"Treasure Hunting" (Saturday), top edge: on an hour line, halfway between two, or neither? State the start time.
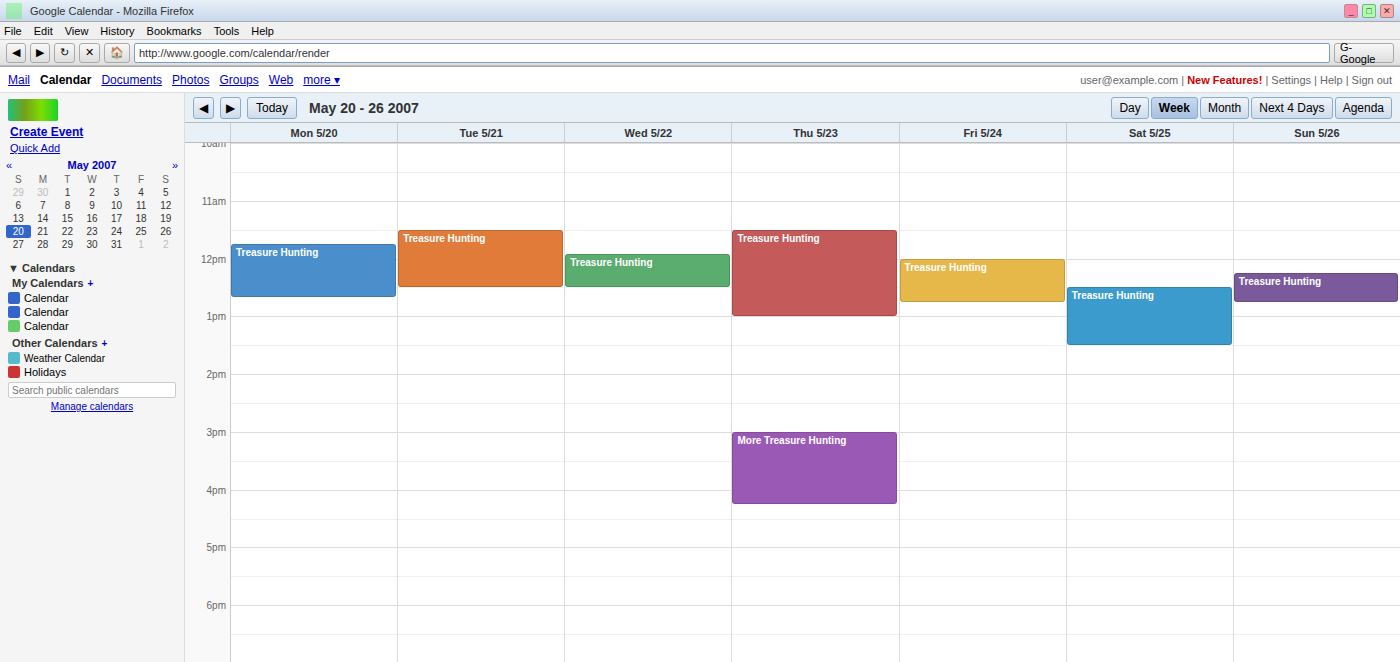
12:30 PM -- halfway between the 12 PM and 1 PM lines.